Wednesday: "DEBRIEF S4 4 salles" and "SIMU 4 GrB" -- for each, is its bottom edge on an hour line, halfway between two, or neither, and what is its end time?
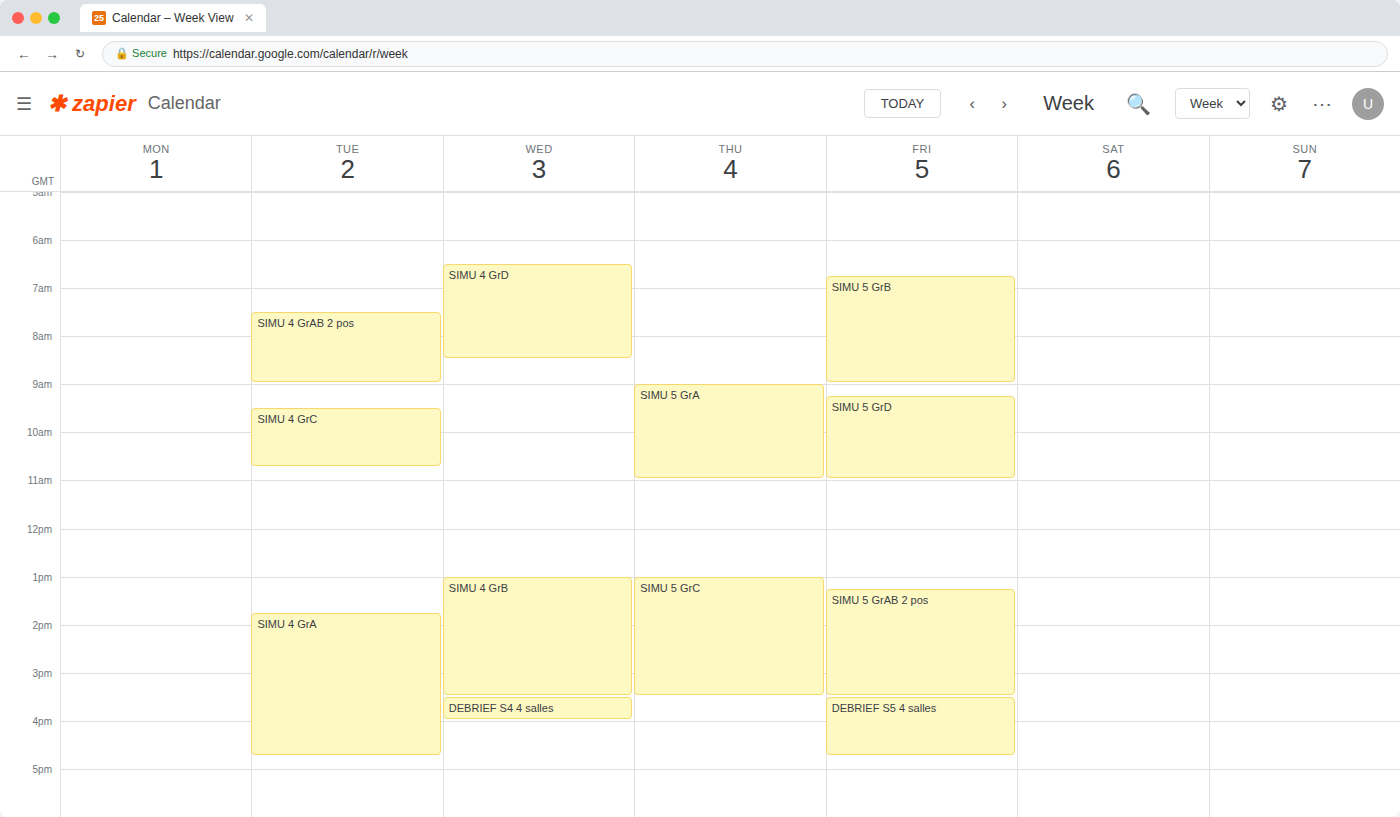
"DEBRIEF S4 4 salles": 4:00 PM, exactly on the 4 PM line. "SIMU 4 GrB": 3:30 PM, halfway between the 3 PM and 4 PM lines.